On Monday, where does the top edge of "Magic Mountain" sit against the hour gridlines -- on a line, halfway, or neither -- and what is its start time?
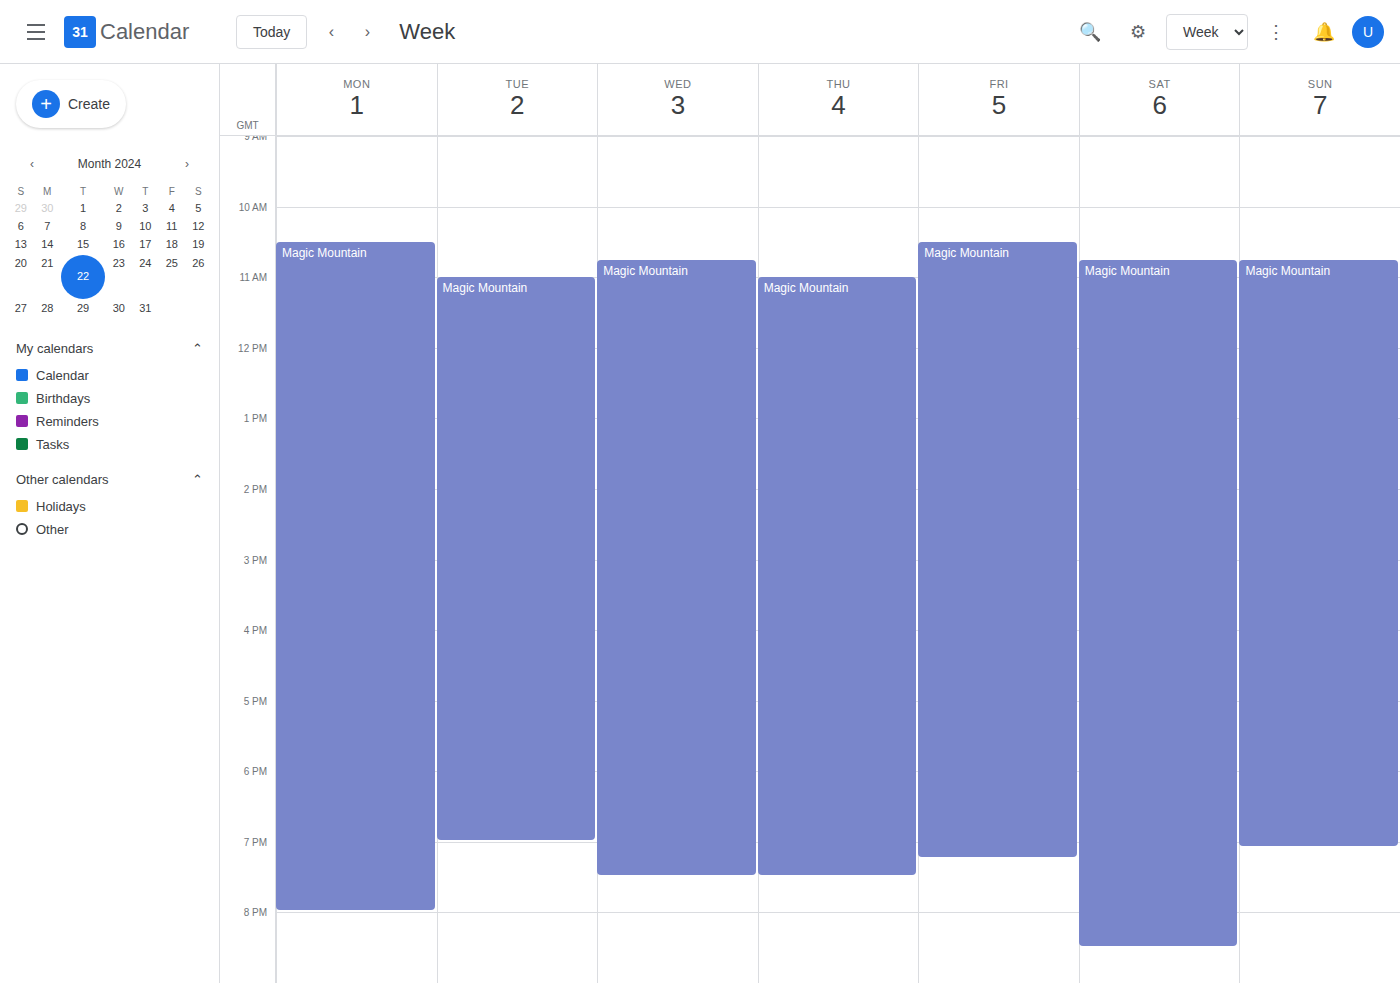
10:30 AM -- halfway between the 10 AM and 11 AM lines.